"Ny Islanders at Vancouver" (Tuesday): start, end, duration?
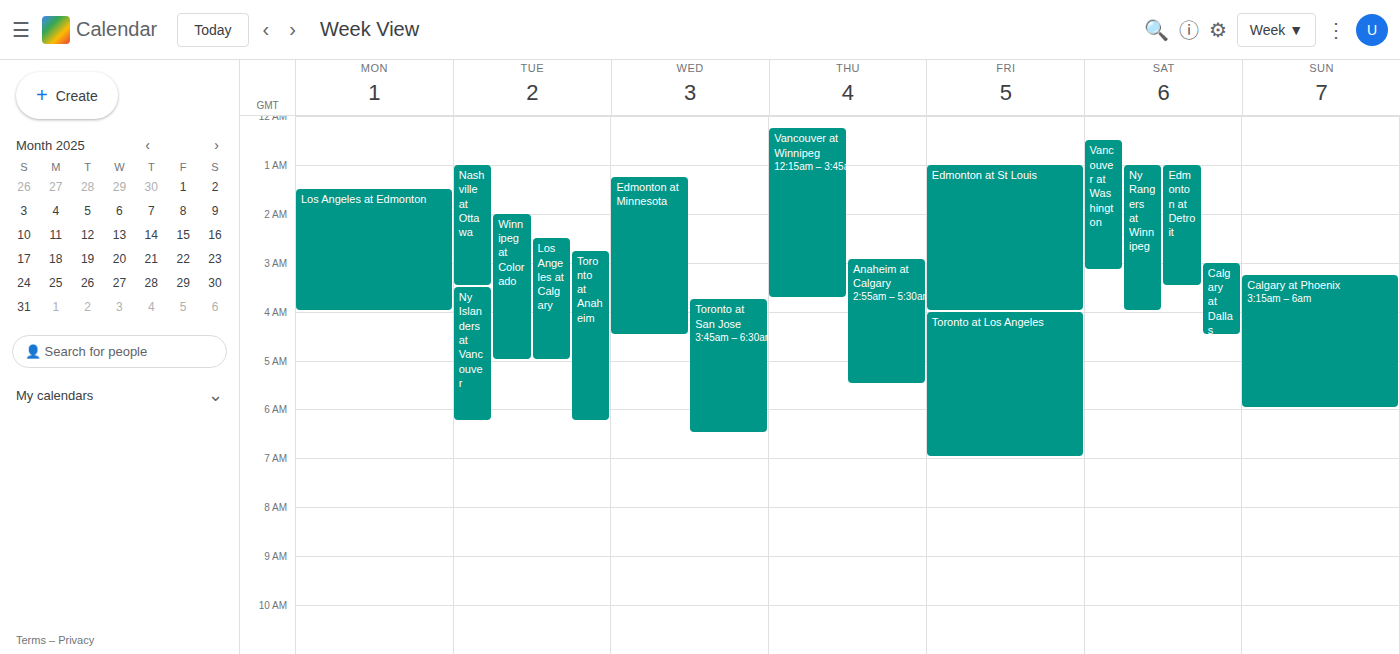
3:30 AM to 6:15 AM, 2 hours 45 minutes